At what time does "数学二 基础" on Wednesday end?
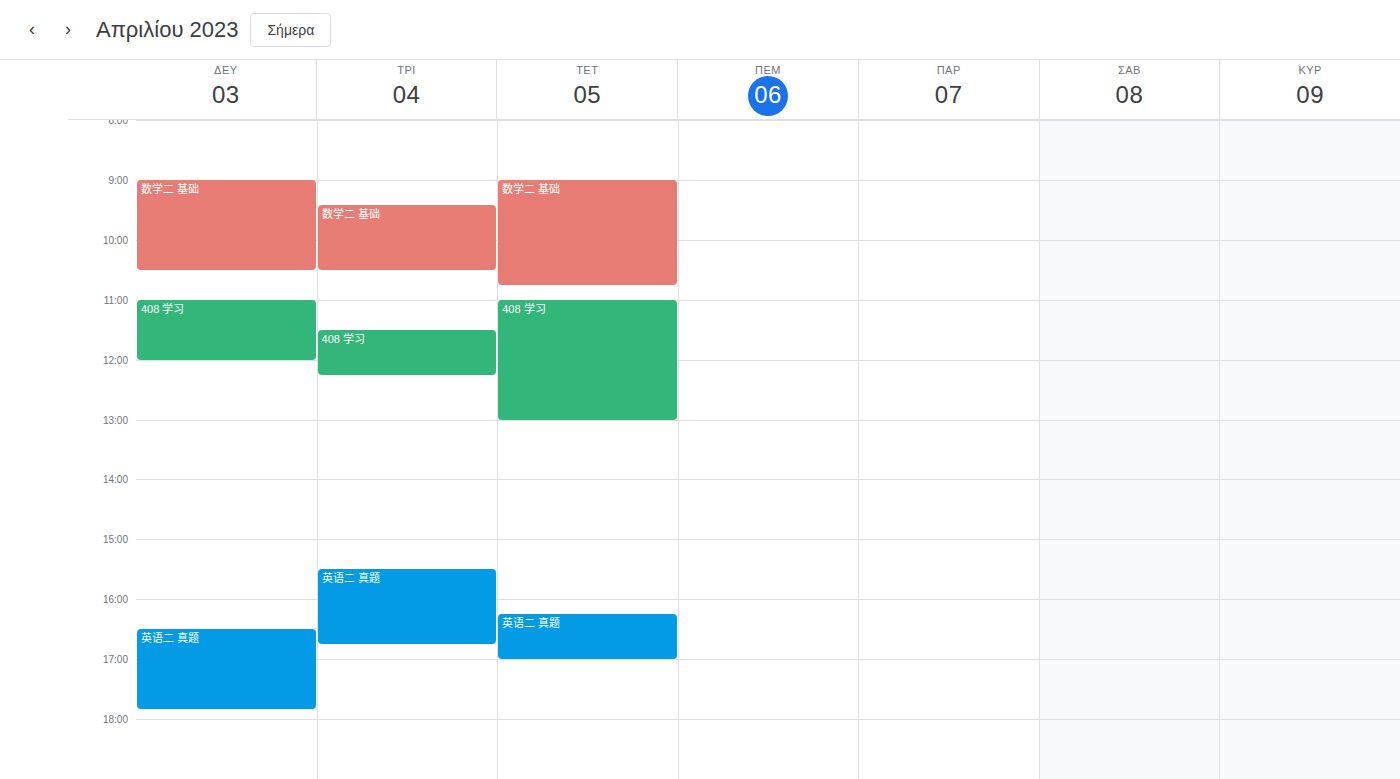
10:45